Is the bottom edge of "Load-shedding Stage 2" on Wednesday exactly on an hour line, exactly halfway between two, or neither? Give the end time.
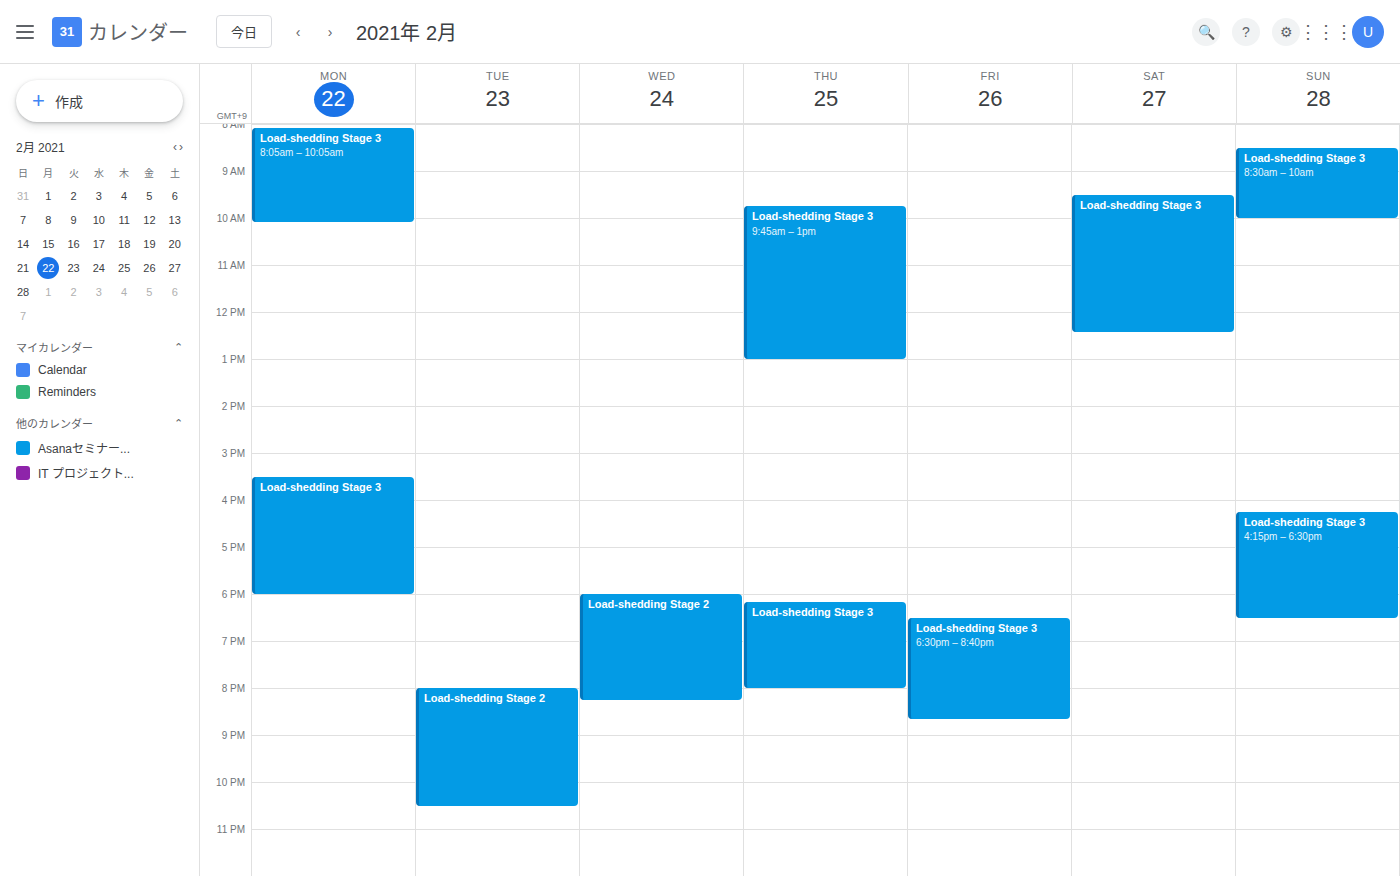
8:15 PM -- neither: a quarter of the way from the 8 PM line to the 9 PM line.